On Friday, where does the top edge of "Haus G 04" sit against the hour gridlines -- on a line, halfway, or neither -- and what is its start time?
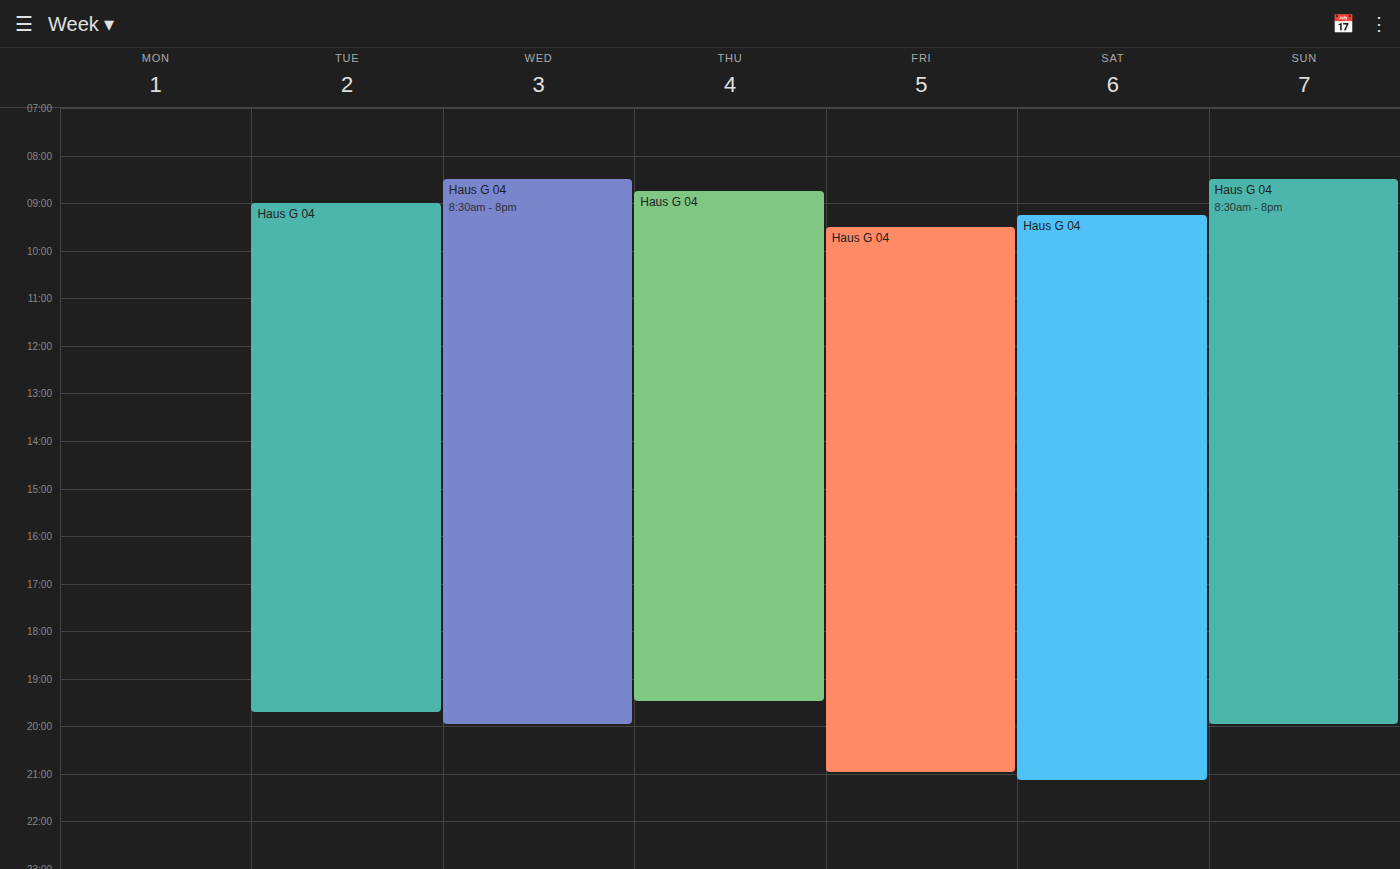
9:30 AM -- halfway between the 9 AM and 10 AM lines.